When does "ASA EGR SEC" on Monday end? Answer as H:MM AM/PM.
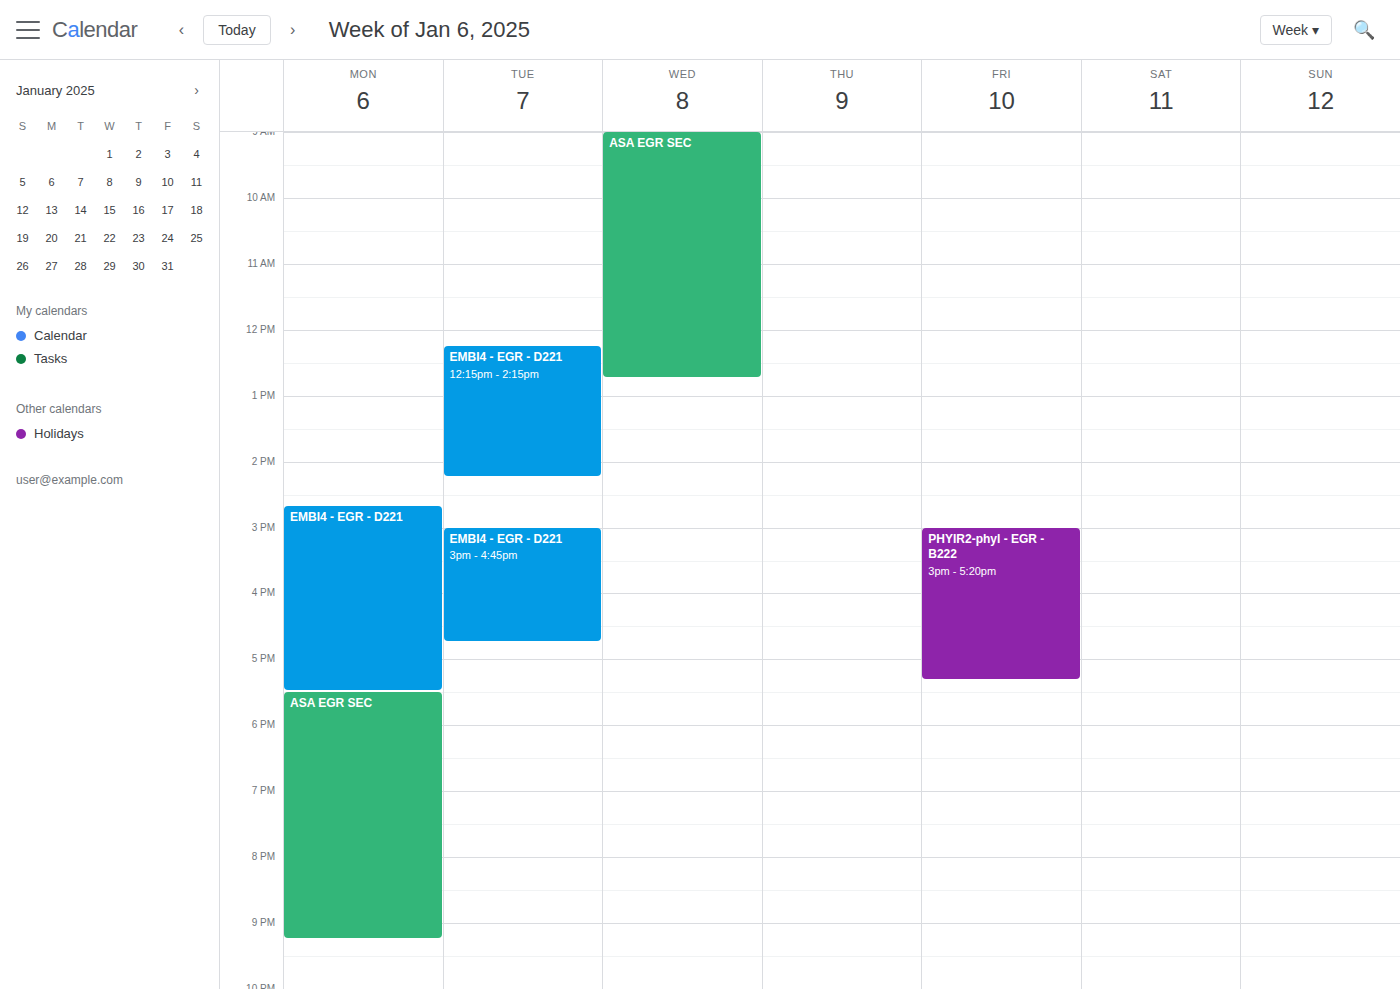
9:15 PM